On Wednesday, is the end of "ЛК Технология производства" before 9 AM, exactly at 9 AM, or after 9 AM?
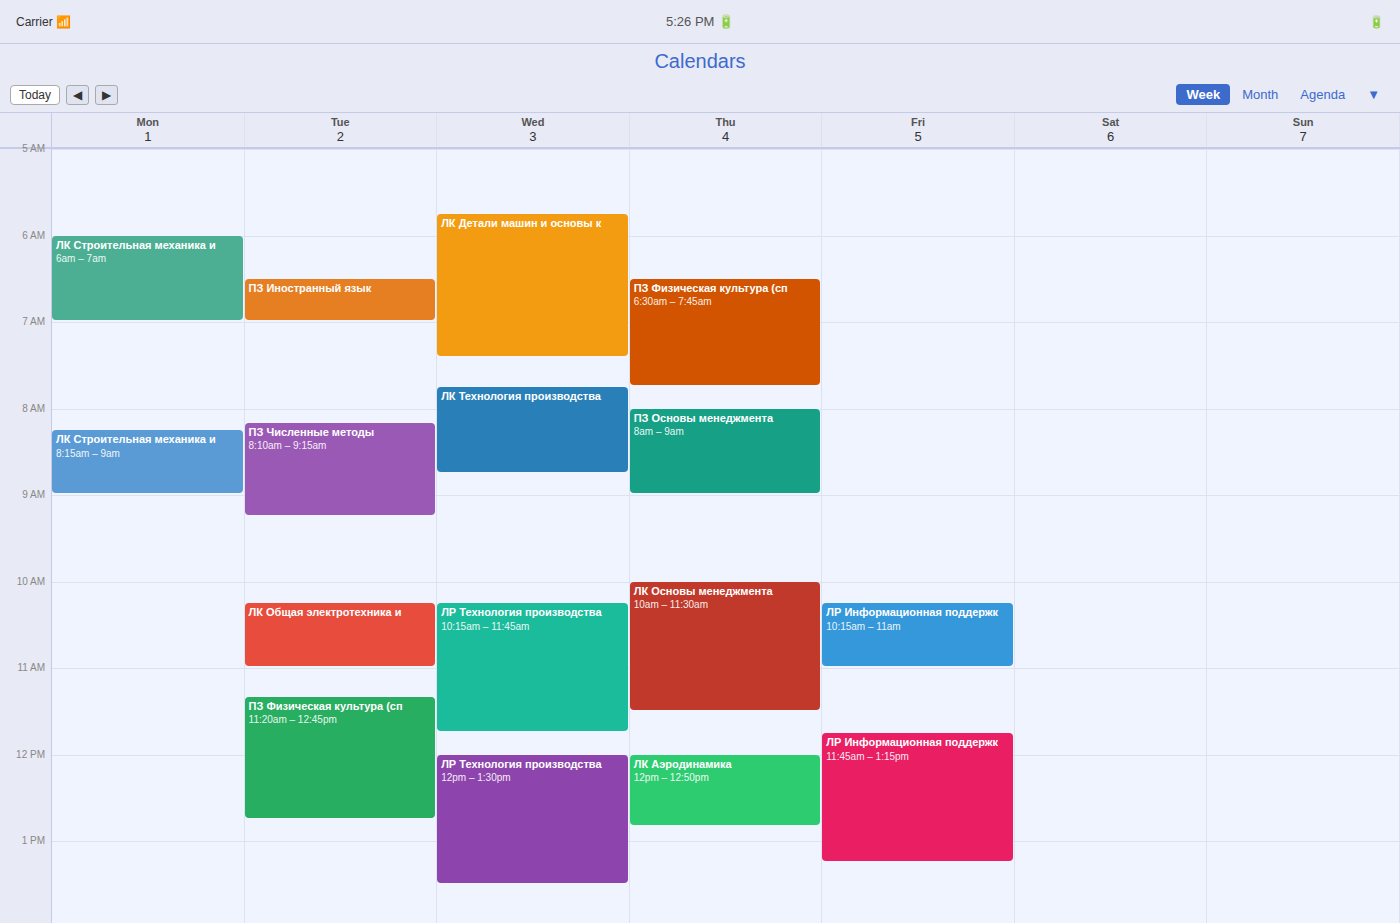
8:45 AM -- before 9 AM, 15 minutes above the 9 AM line.